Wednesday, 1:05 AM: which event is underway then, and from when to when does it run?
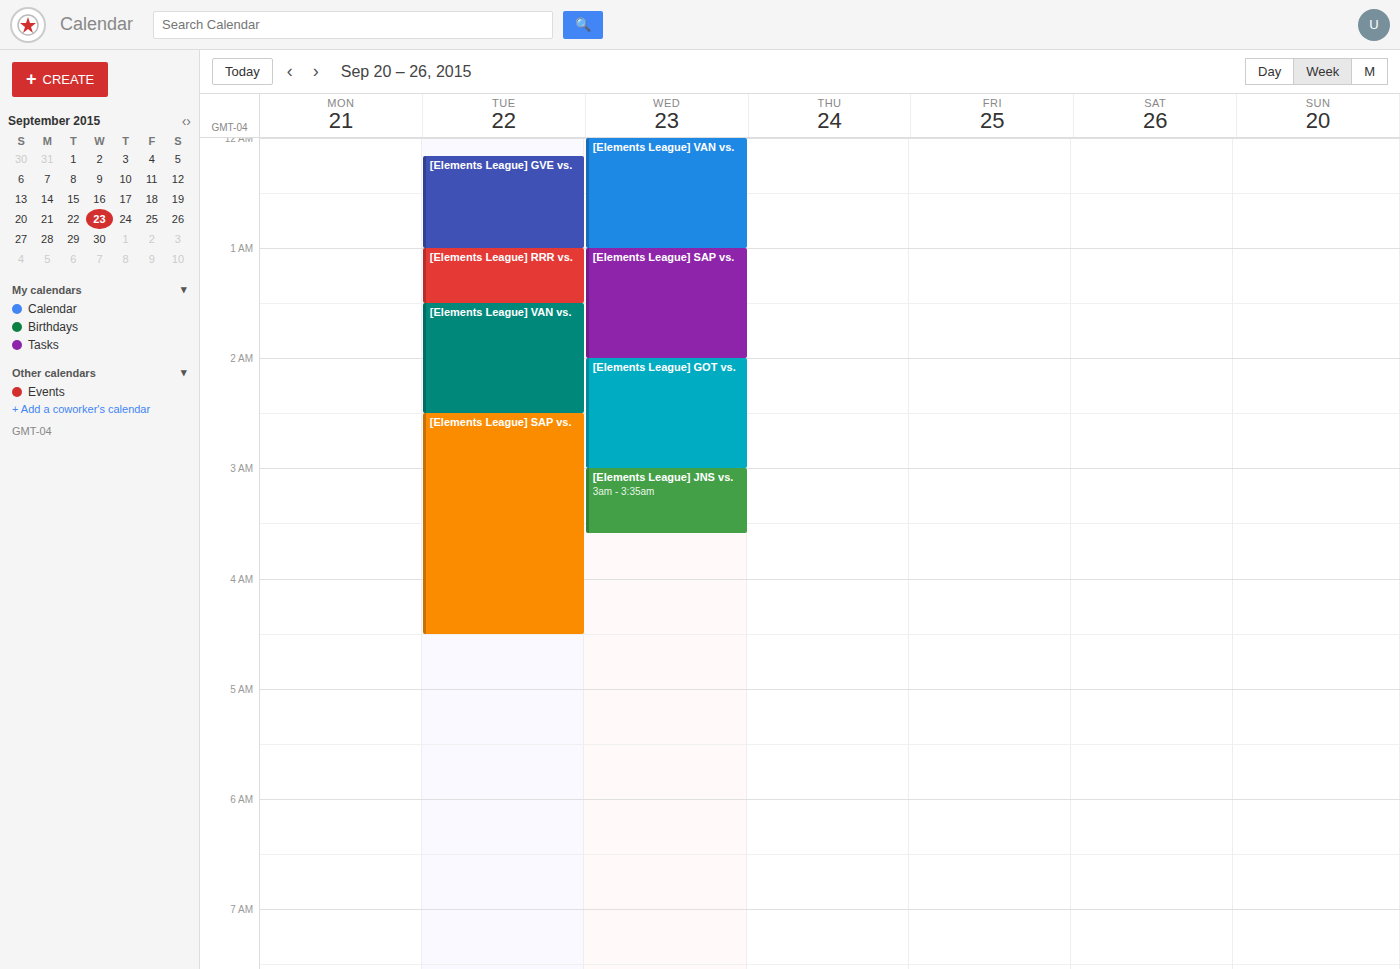
"[Elements League] SAP vs.", 1:00 AM to 2:00 AM